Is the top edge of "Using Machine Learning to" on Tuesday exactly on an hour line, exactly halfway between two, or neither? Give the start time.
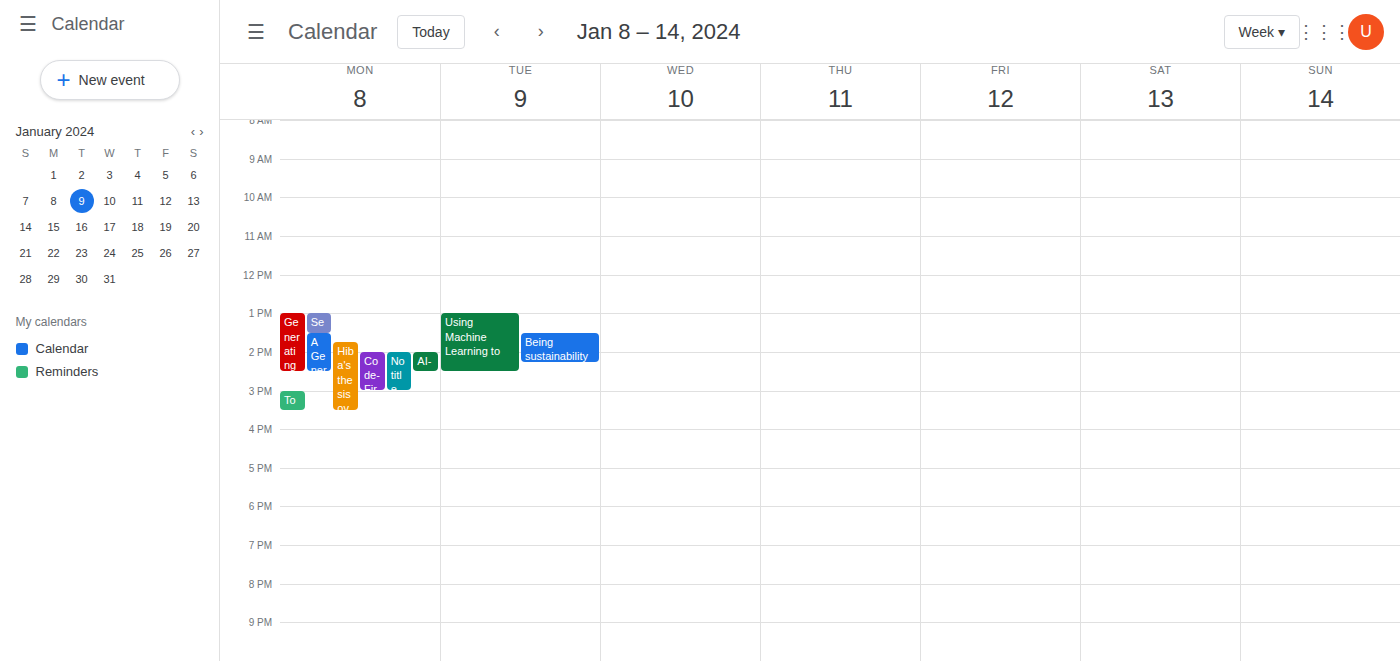
1:00 PM -- exactly on the 1 PM line.